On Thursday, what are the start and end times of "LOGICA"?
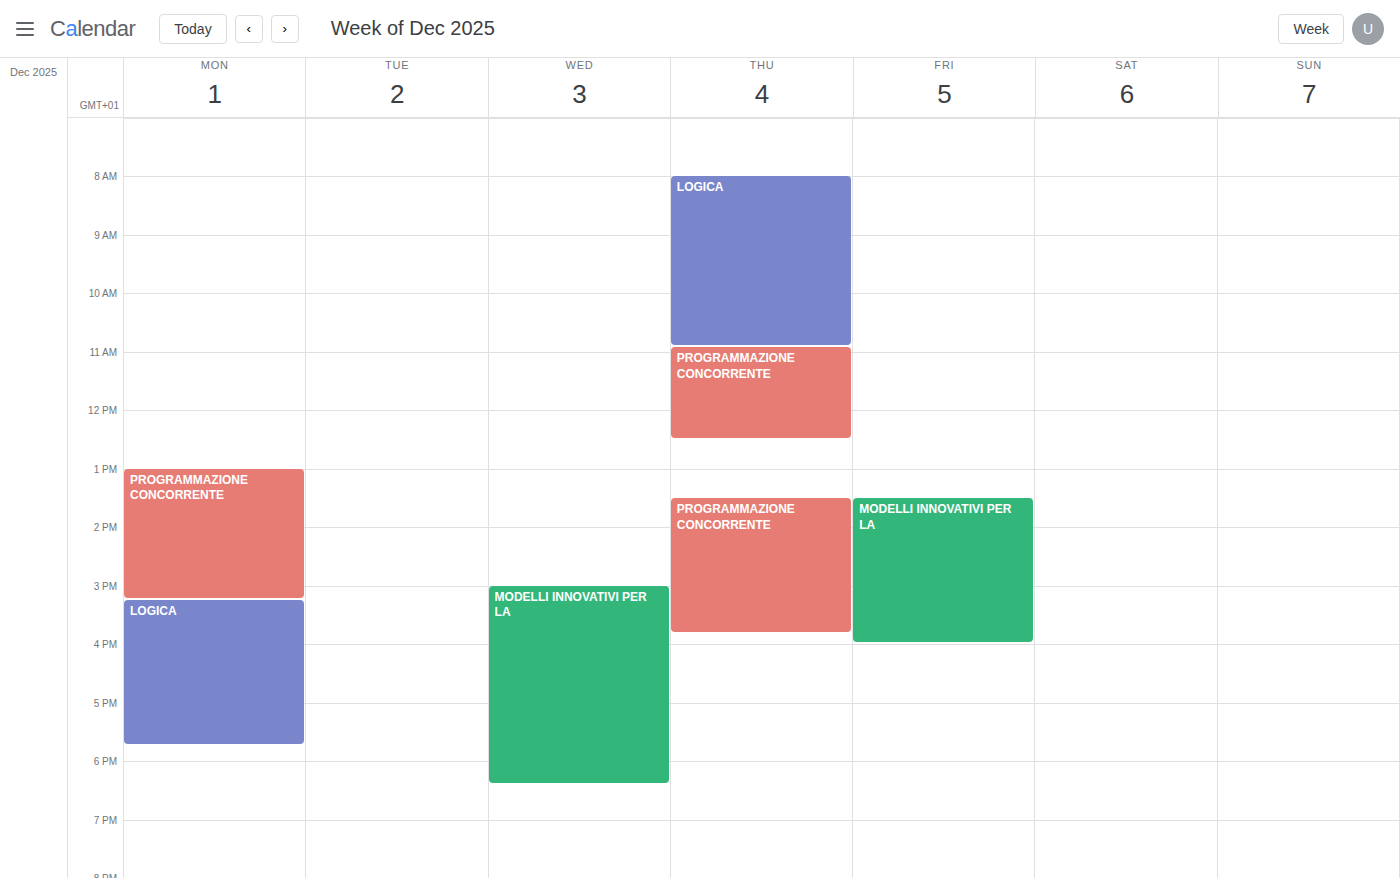
8:00 AM to 10:55 AM